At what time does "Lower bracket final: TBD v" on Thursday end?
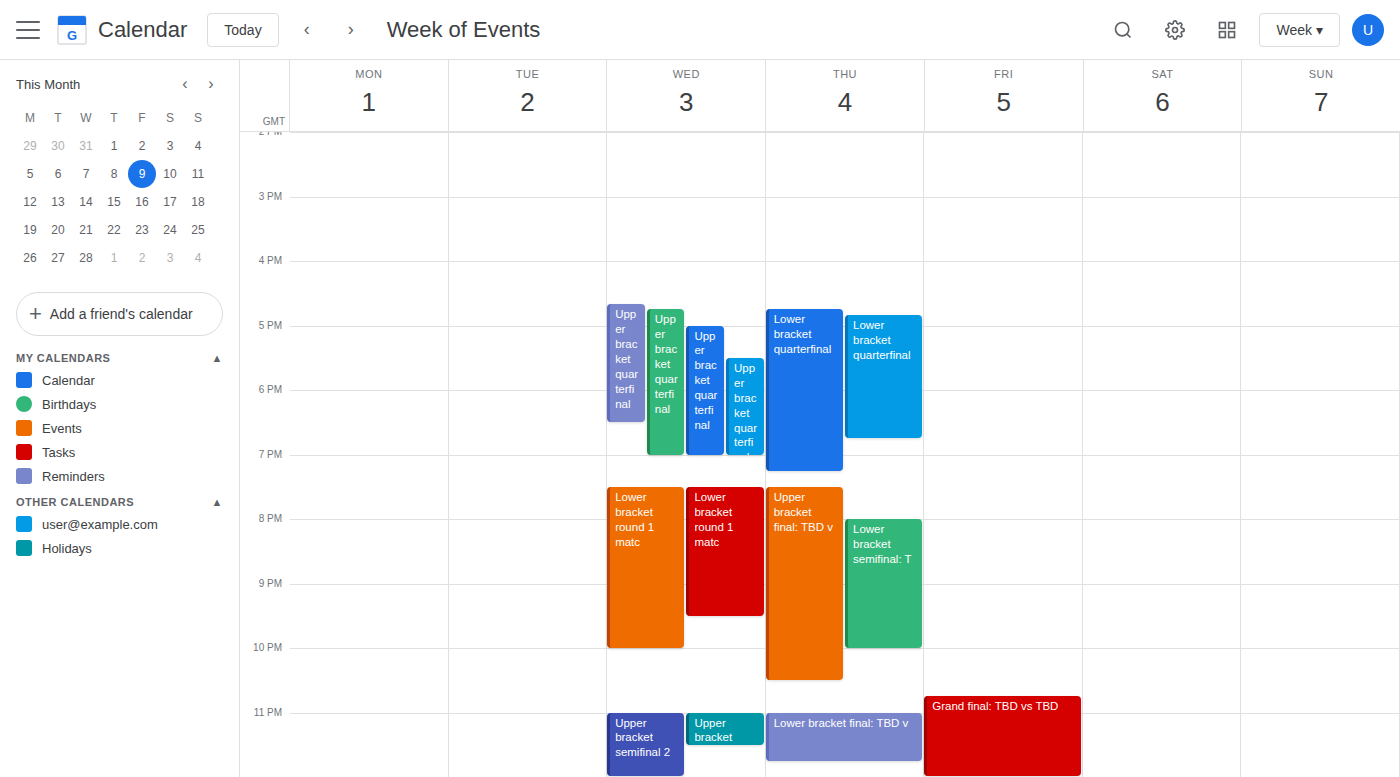
11:45 PM